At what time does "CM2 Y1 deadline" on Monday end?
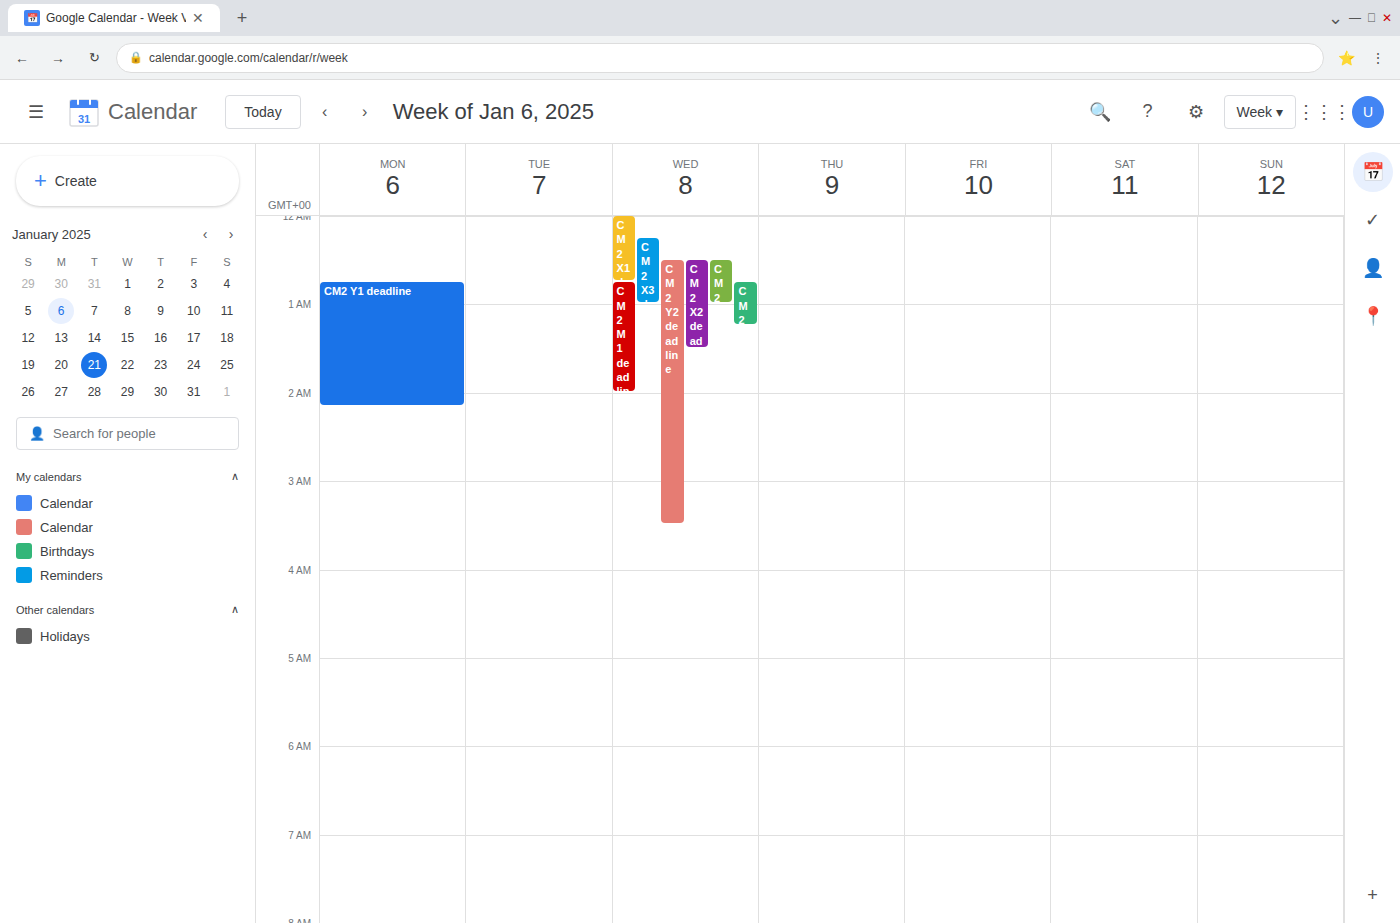
2:10 AM